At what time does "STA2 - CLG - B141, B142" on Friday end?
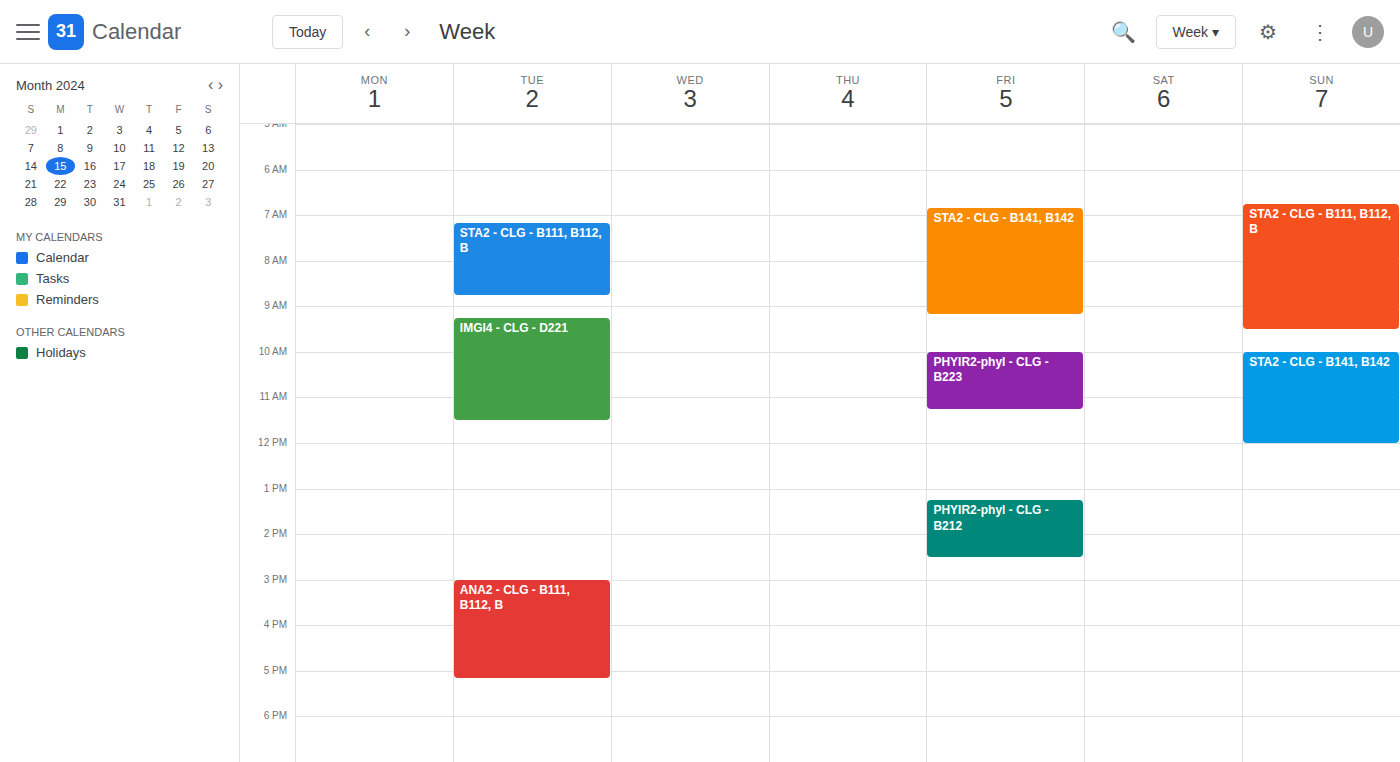
9:10 AM